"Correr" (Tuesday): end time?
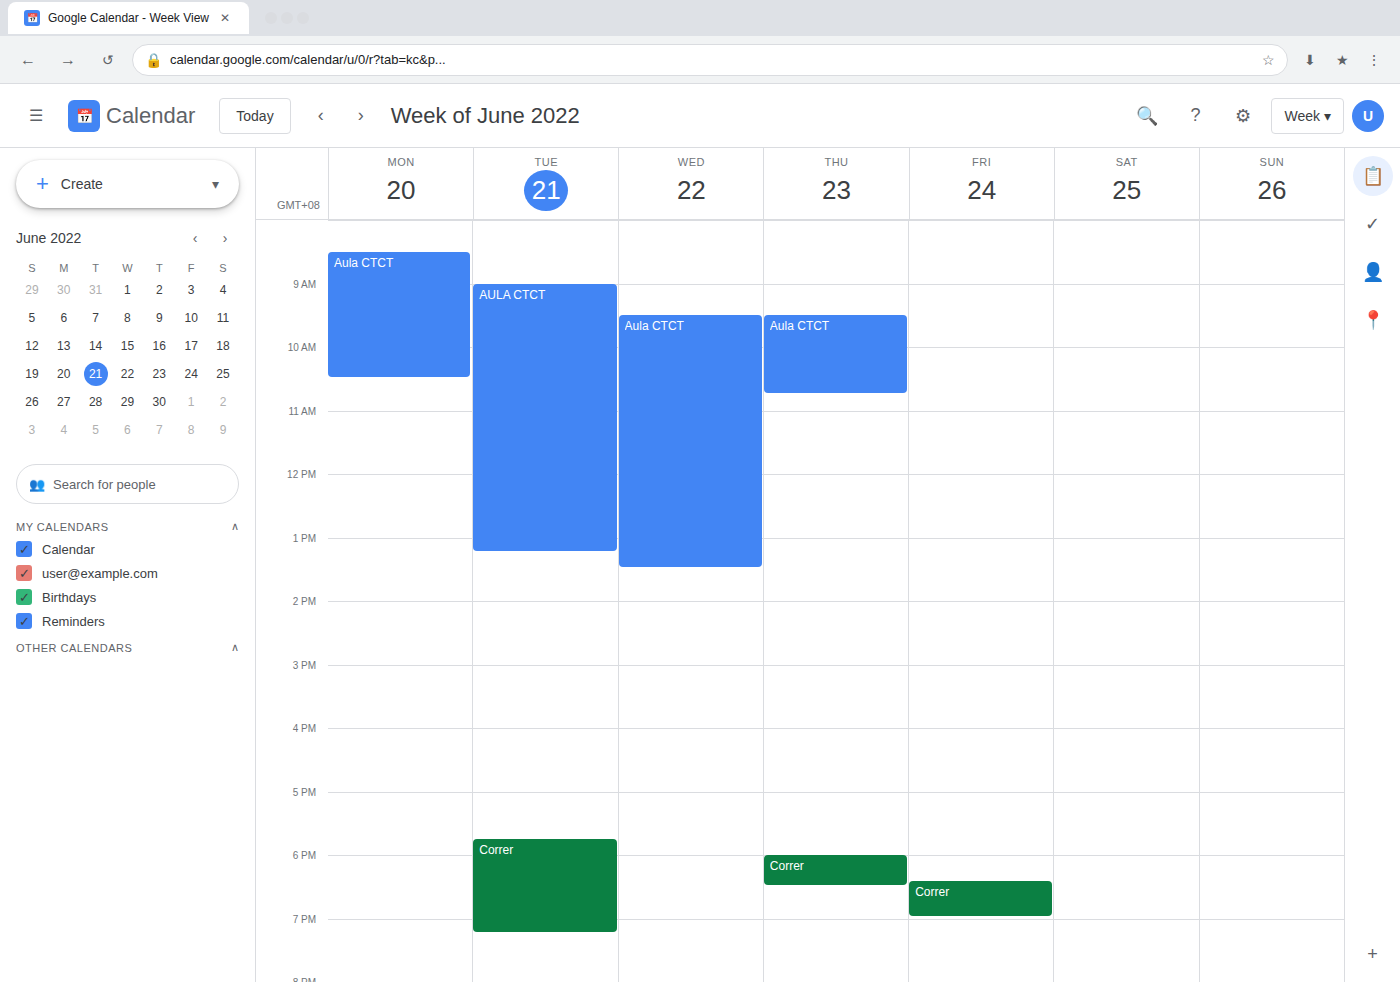
7:15 PM